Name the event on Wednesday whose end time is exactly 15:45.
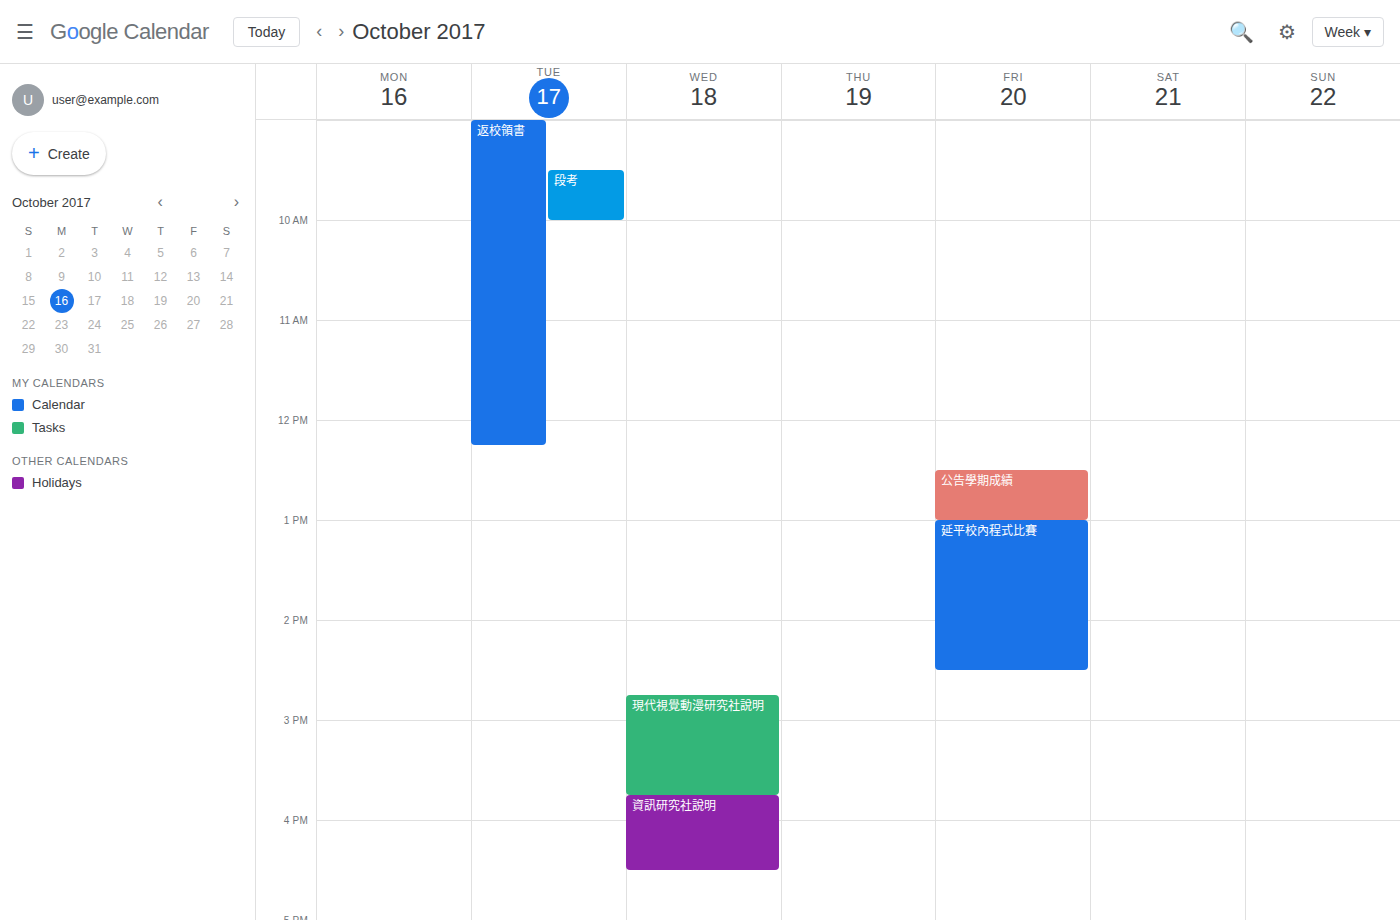
"現代視覺動漫研究社說明"